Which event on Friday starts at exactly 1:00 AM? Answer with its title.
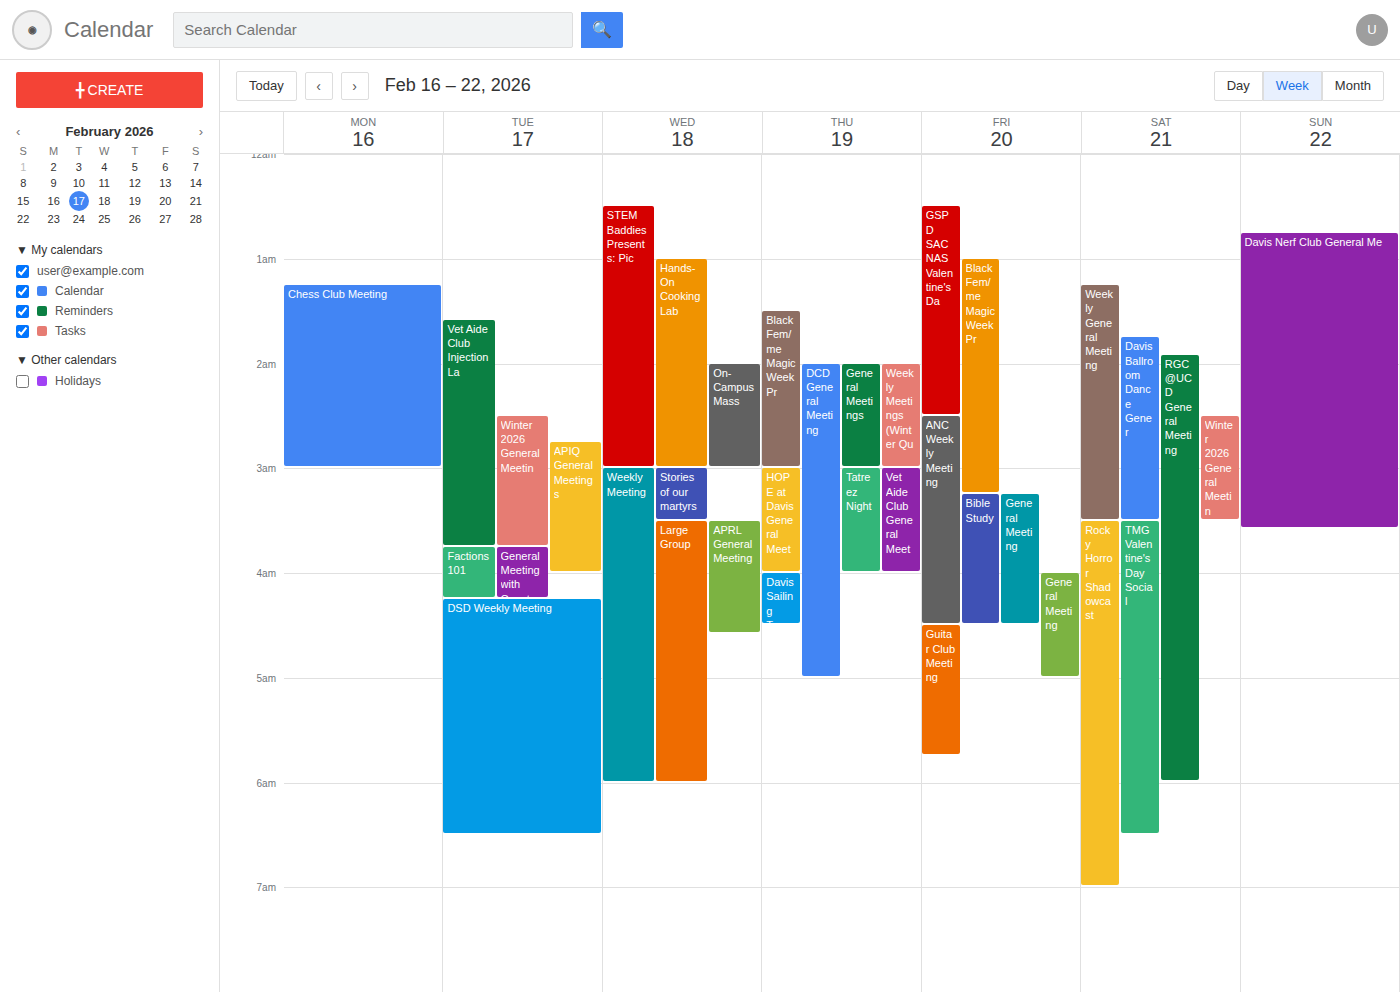
"Black Fem/me Magic Week Pr"